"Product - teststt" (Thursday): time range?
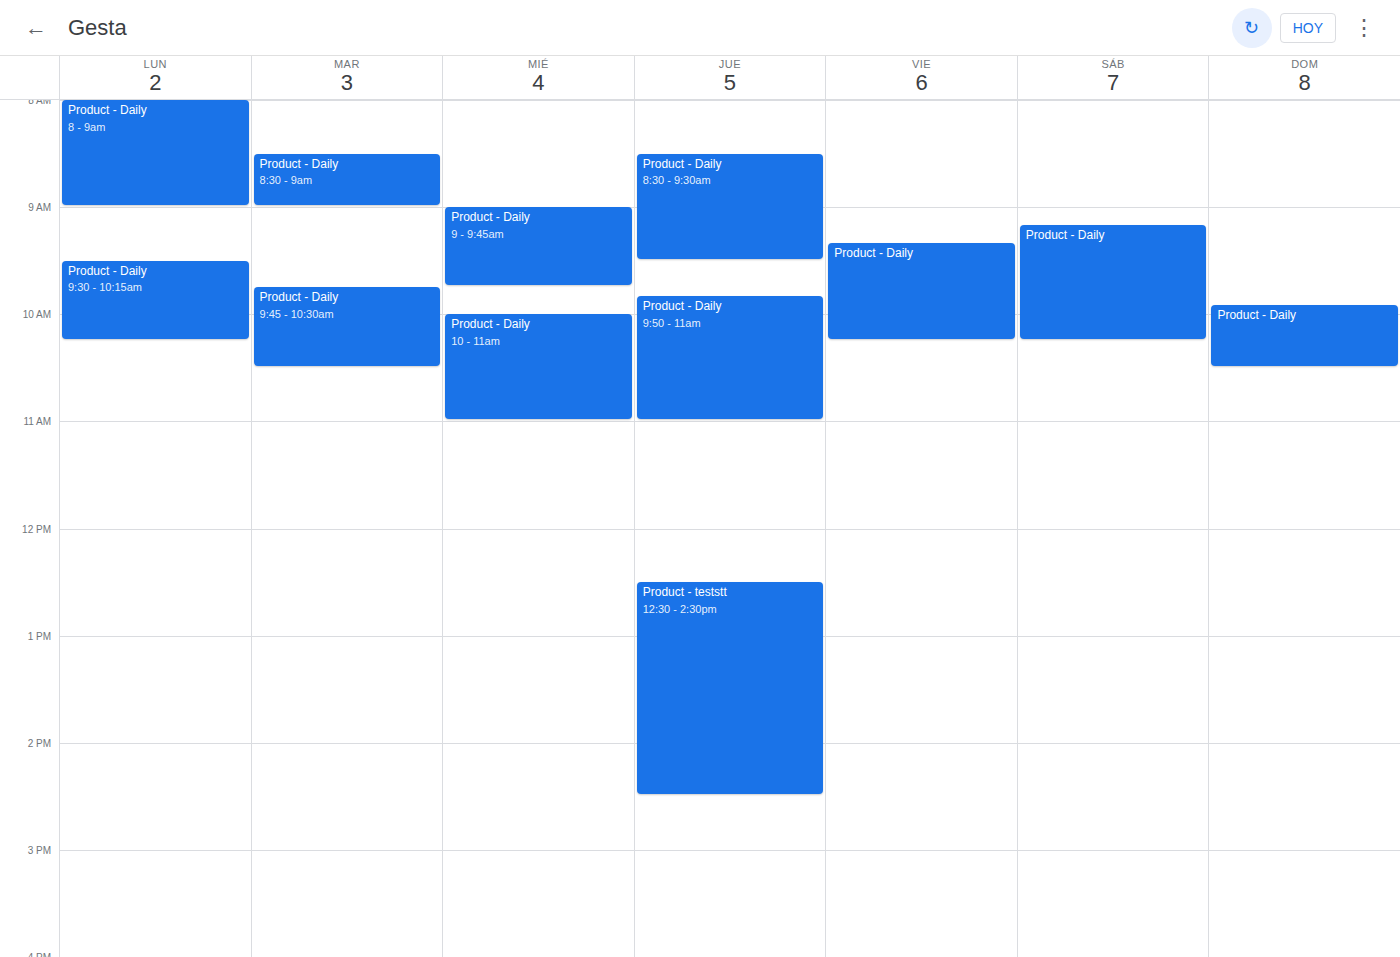
12:30 to 14:30